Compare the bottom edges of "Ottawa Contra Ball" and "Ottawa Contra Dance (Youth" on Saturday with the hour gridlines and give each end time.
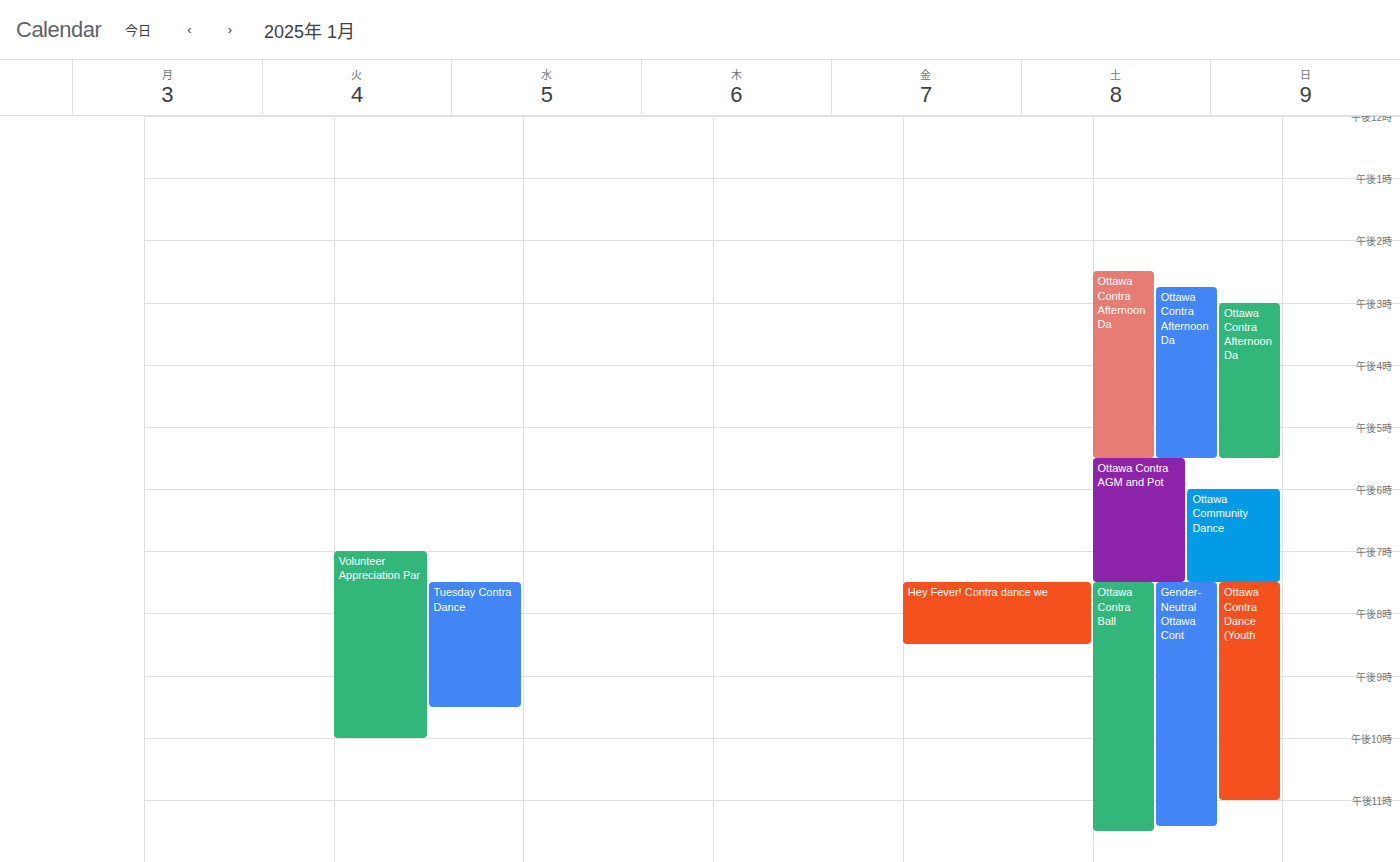
"Ottawa Contra Ball": 23:30, halfway between the 23:00 and 24:00 lines. "Ottawa Contra Dance (Youth": 23:00, exactly on the 23:00 line.